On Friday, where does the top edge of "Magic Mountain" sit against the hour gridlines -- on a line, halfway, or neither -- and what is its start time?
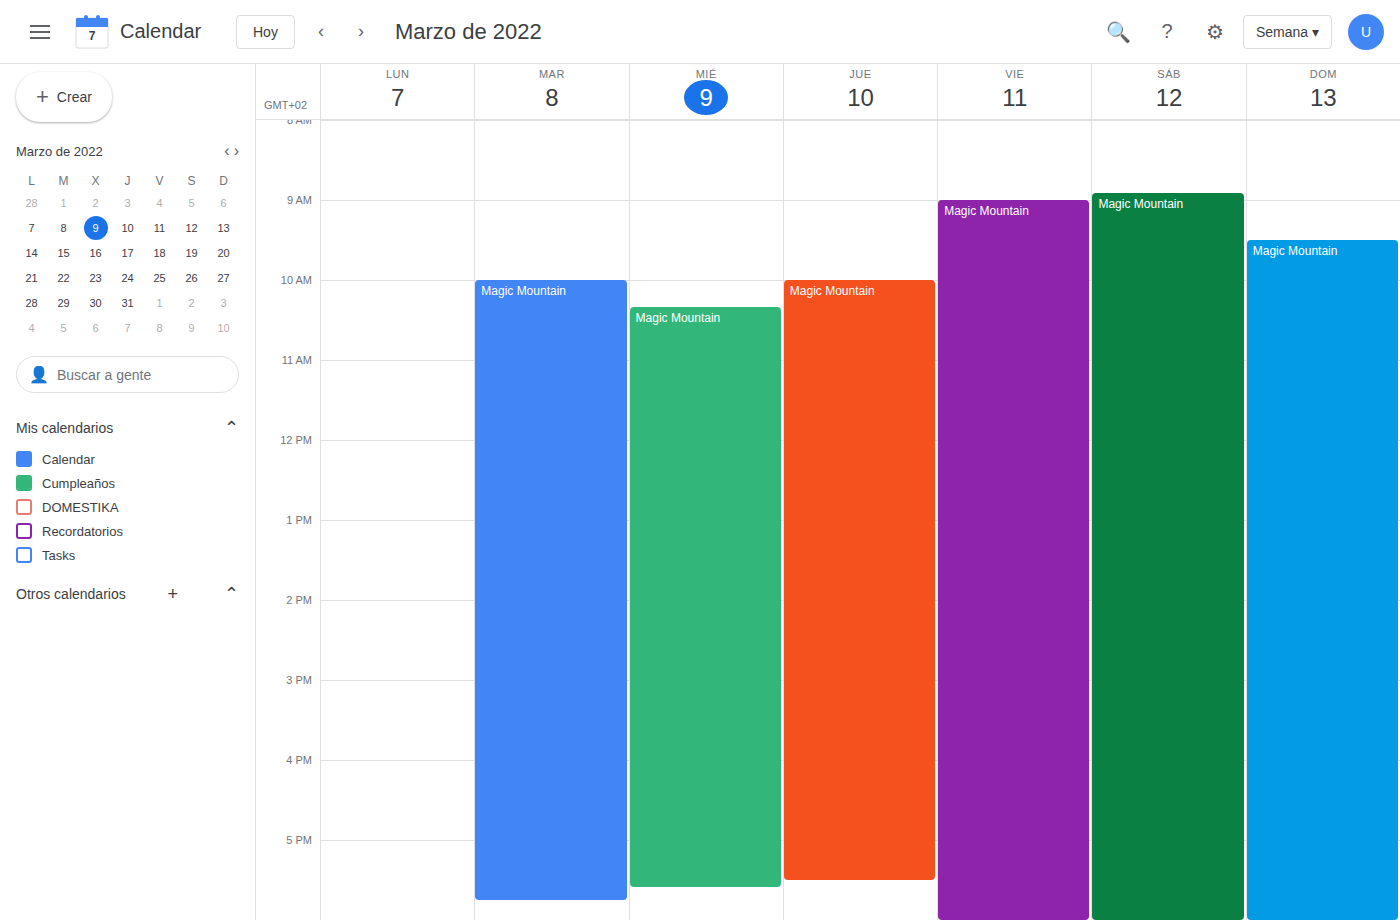
9:00 AM -- exactly on the 9 AM line.